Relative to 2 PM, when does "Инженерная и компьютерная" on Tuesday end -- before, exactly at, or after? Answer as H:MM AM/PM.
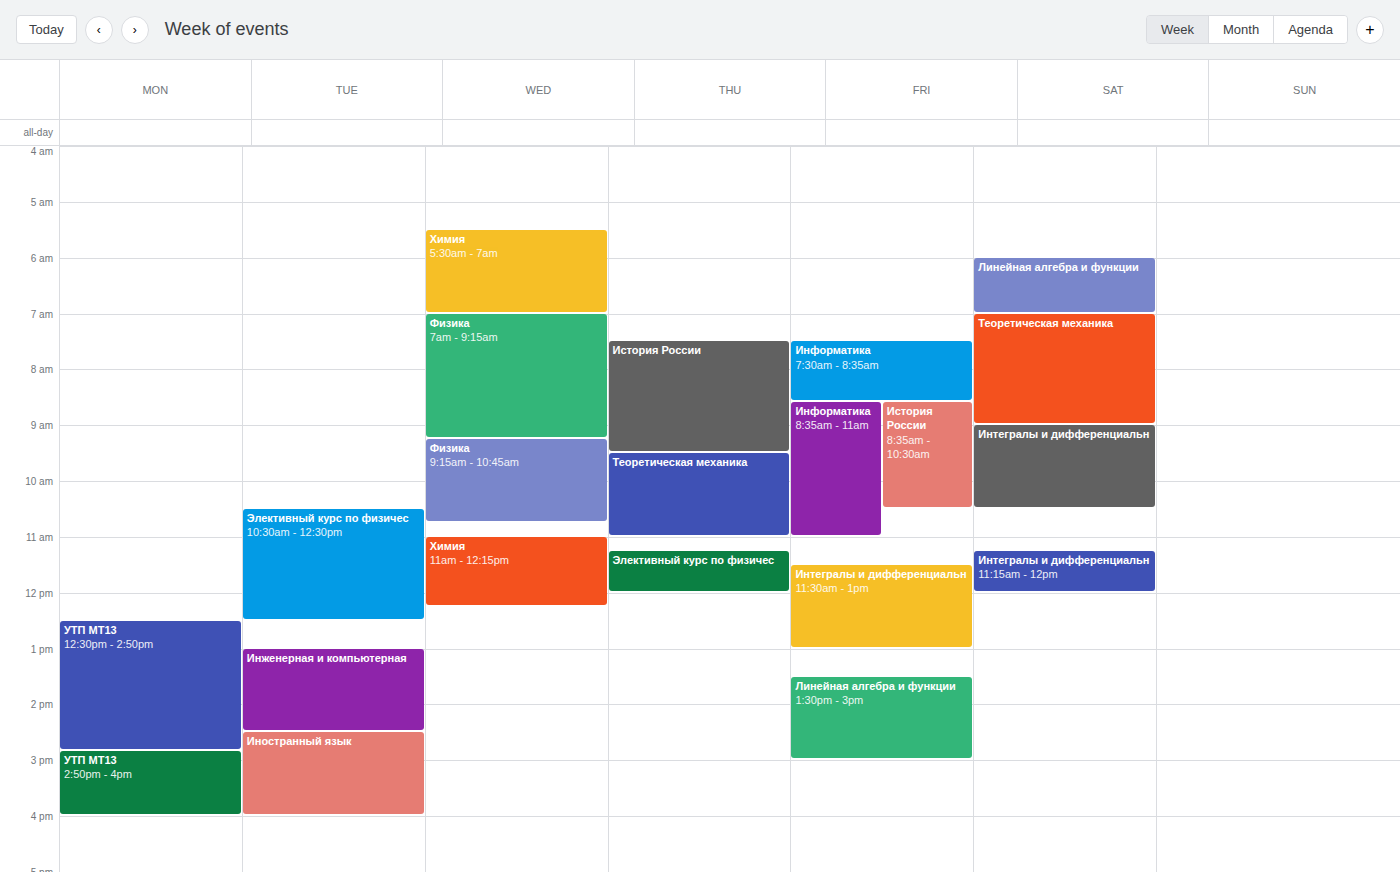
2:30 PM -- after 2 PM, 30 minutes below the 2 PM line.